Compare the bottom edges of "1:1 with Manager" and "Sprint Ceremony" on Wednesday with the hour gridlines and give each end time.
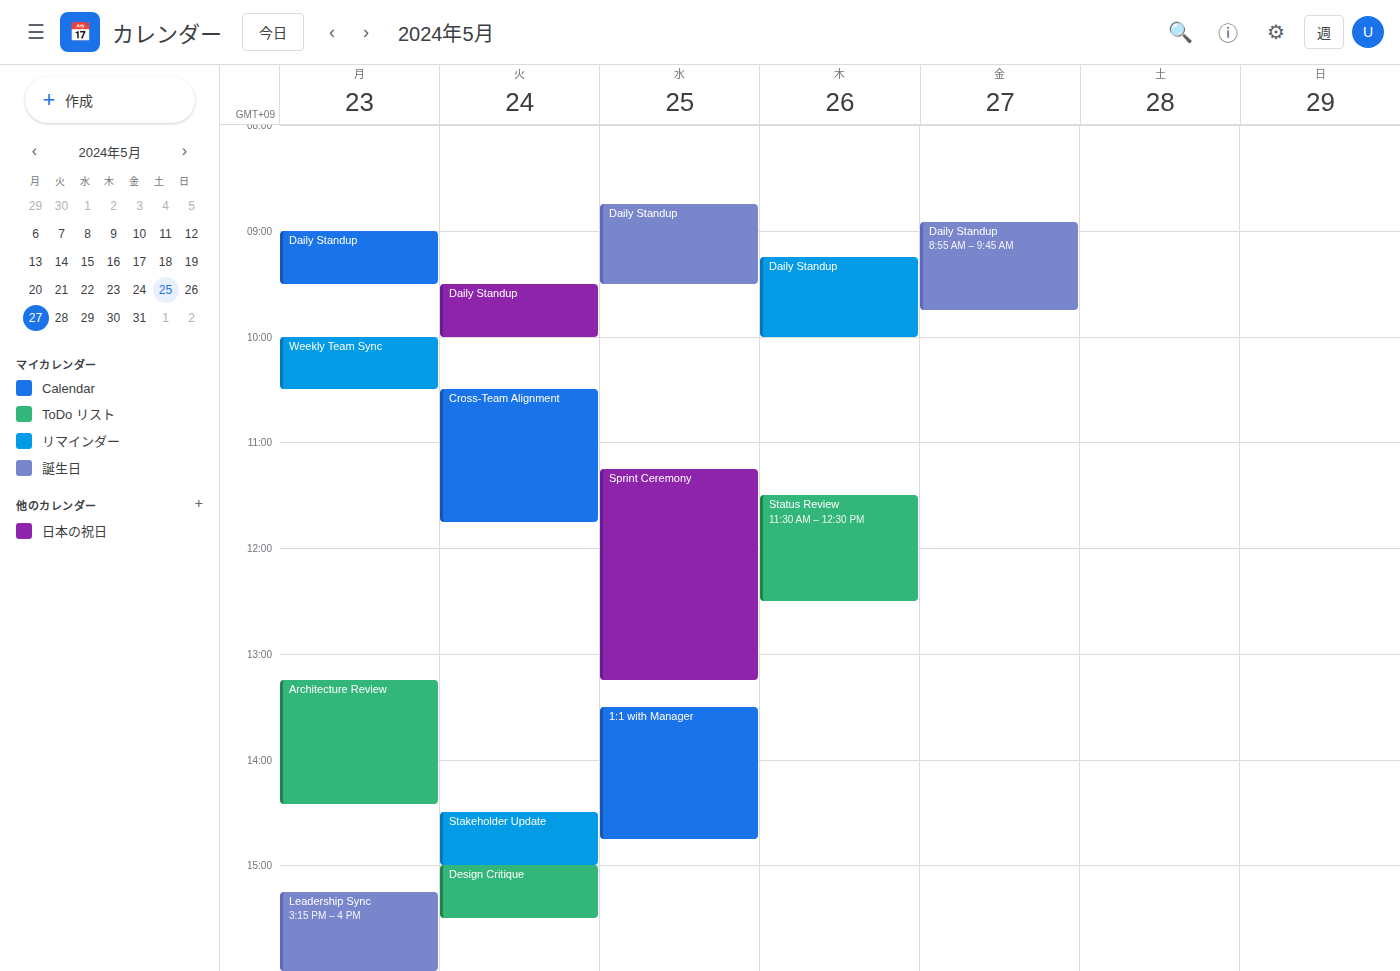
"1:1 with Manager": 14:45, neither: three quarters of the way from the 14:00 line to the 15:00 line. "Sprint Ceremony": 13:15, neither: a quarter of the way from the 13:00 line to the 14:00 line.